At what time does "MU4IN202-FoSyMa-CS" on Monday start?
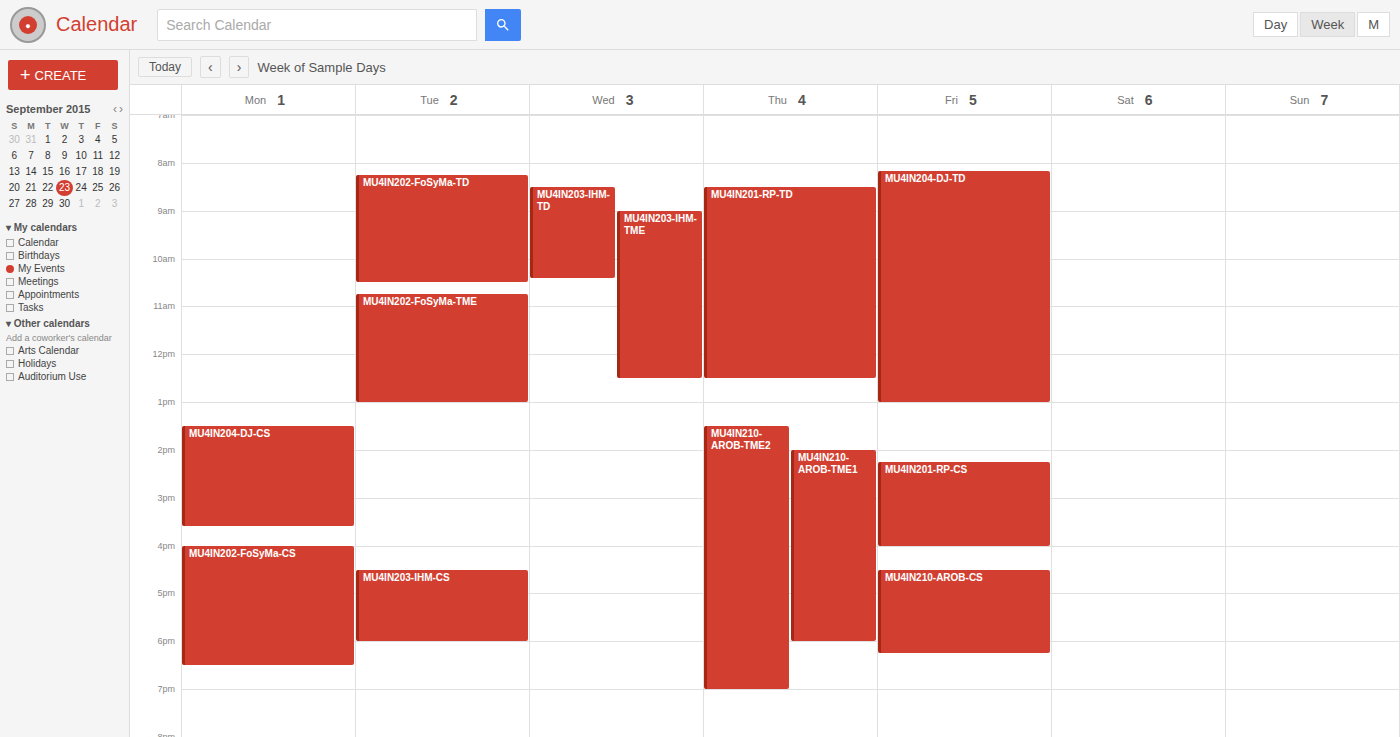
4:00 PM